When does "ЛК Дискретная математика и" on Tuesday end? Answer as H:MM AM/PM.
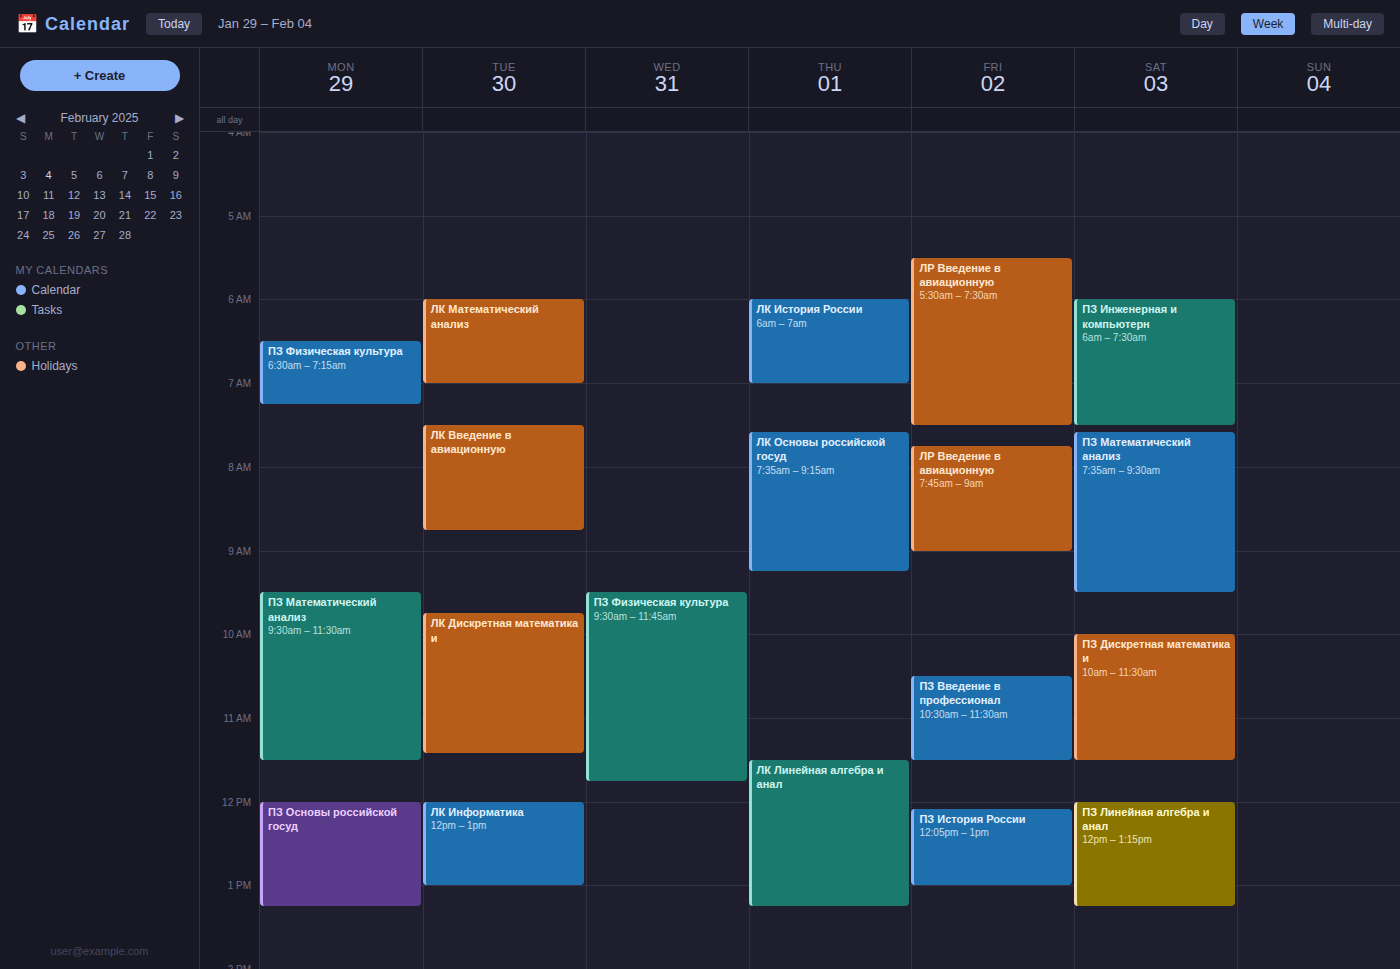
11:25 AM